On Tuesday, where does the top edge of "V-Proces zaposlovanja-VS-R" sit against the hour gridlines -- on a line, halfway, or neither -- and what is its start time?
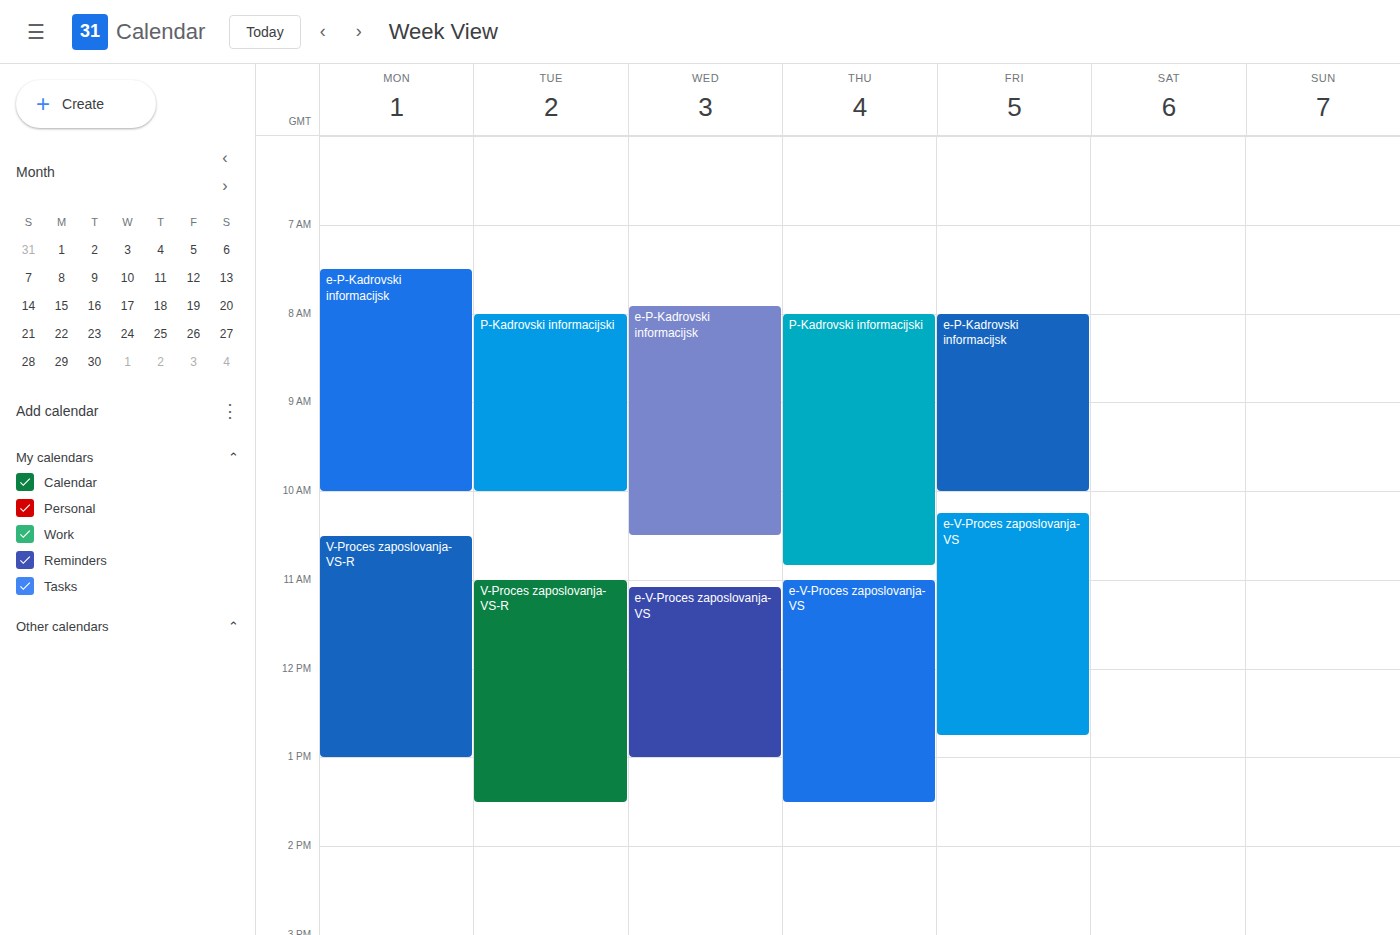
11:00 AM -- exactly on the 11 AM line.